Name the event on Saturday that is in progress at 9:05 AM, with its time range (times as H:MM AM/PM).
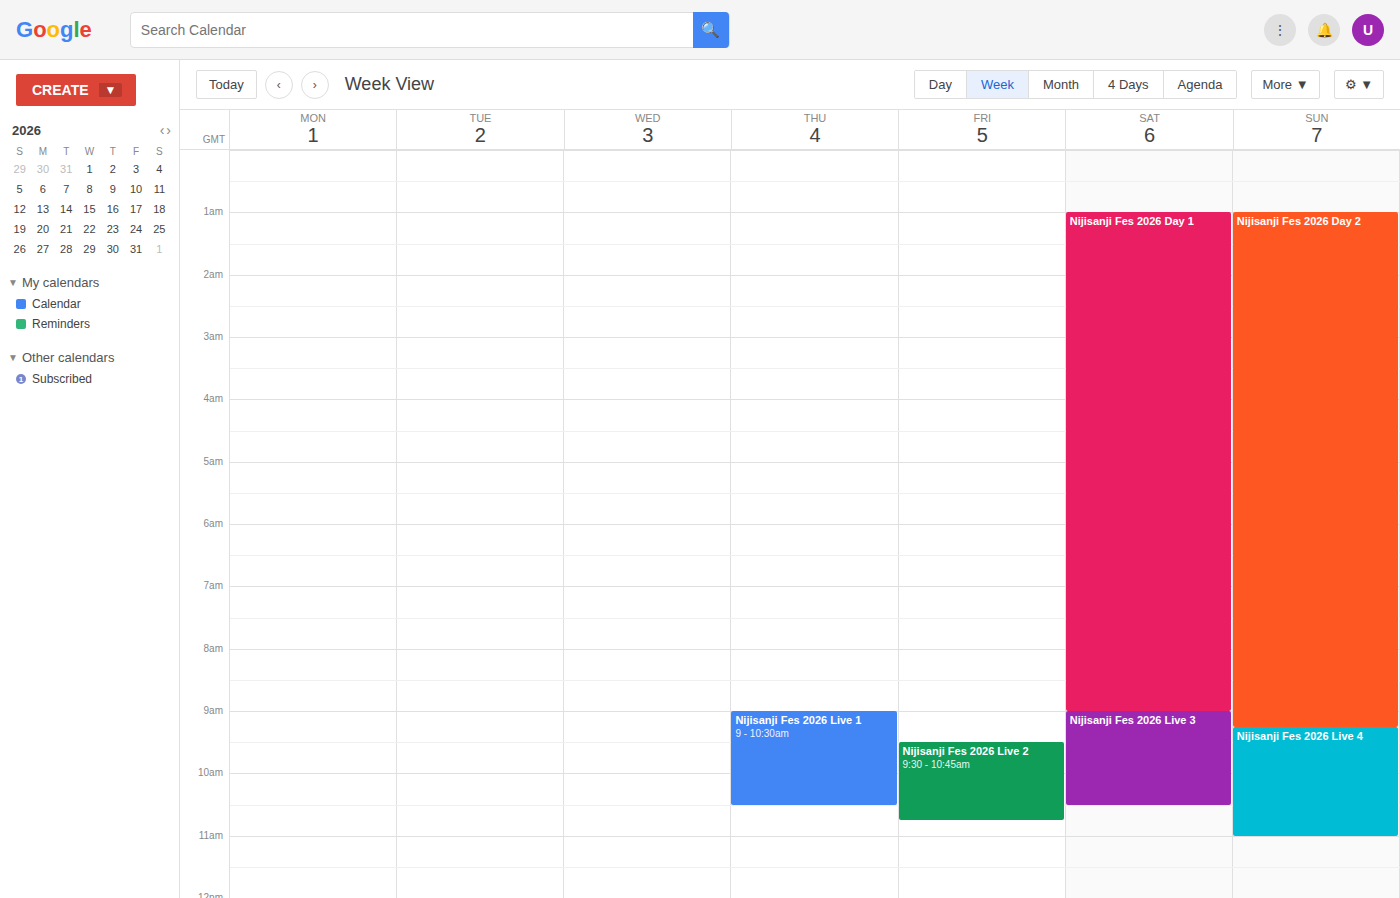
"Nijisanji Fes 2026 Live 3", 9:00 AM to 10:30 AM